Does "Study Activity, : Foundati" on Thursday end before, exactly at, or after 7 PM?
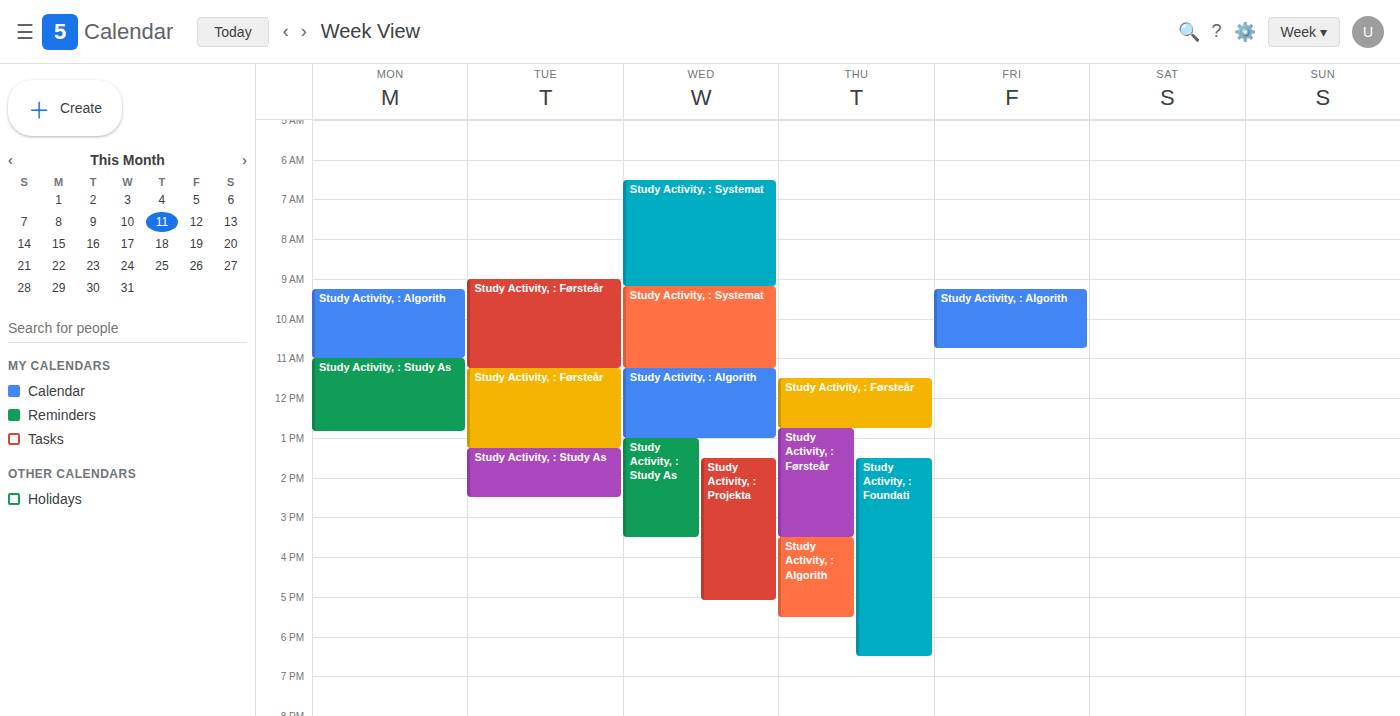
6:30 PM -- before 7 PM, 30 minutes above the 7 PM line.